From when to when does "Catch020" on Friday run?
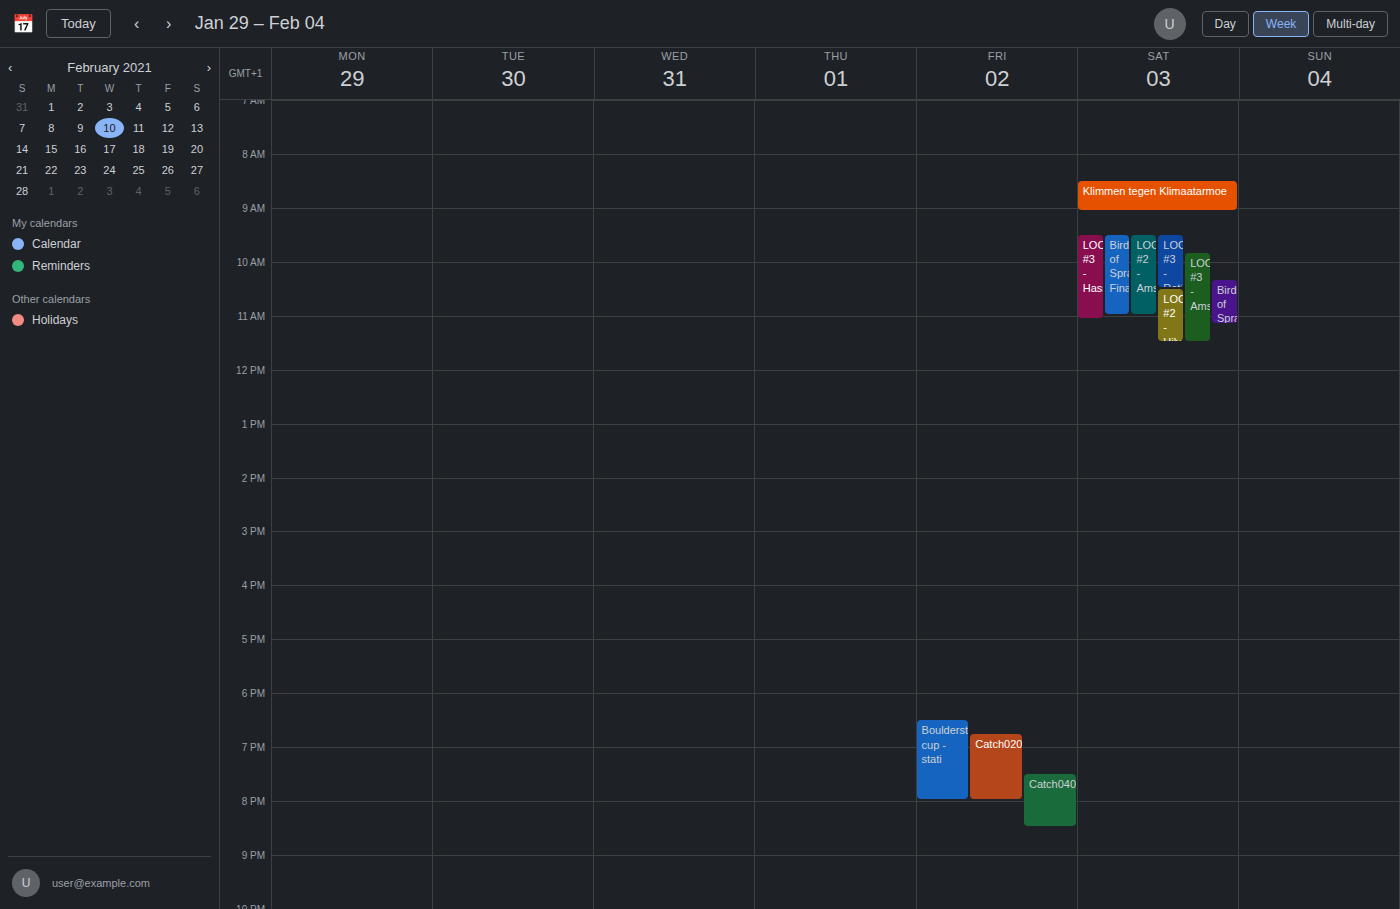
6:45 PM to 8:00 PM